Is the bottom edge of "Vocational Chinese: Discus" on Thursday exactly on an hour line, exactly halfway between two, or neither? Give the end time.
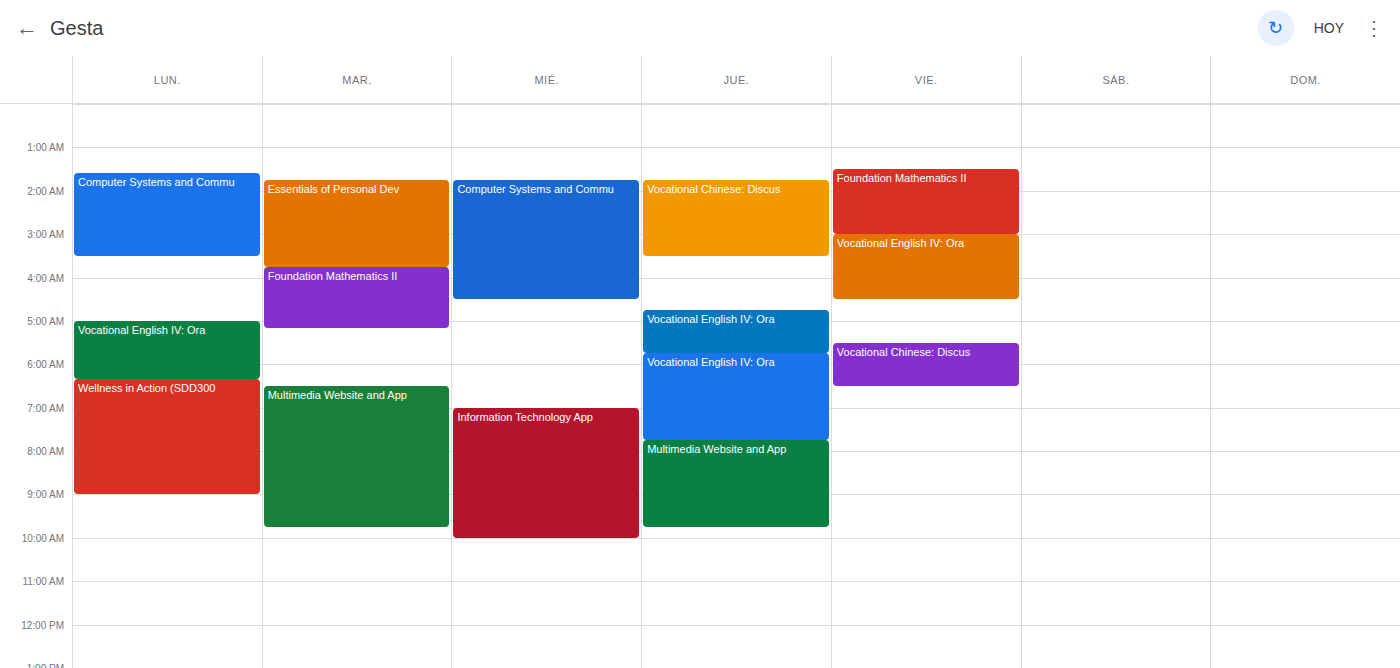
3:30 AM -- halfway between the 3 AM and 4 AM lines.